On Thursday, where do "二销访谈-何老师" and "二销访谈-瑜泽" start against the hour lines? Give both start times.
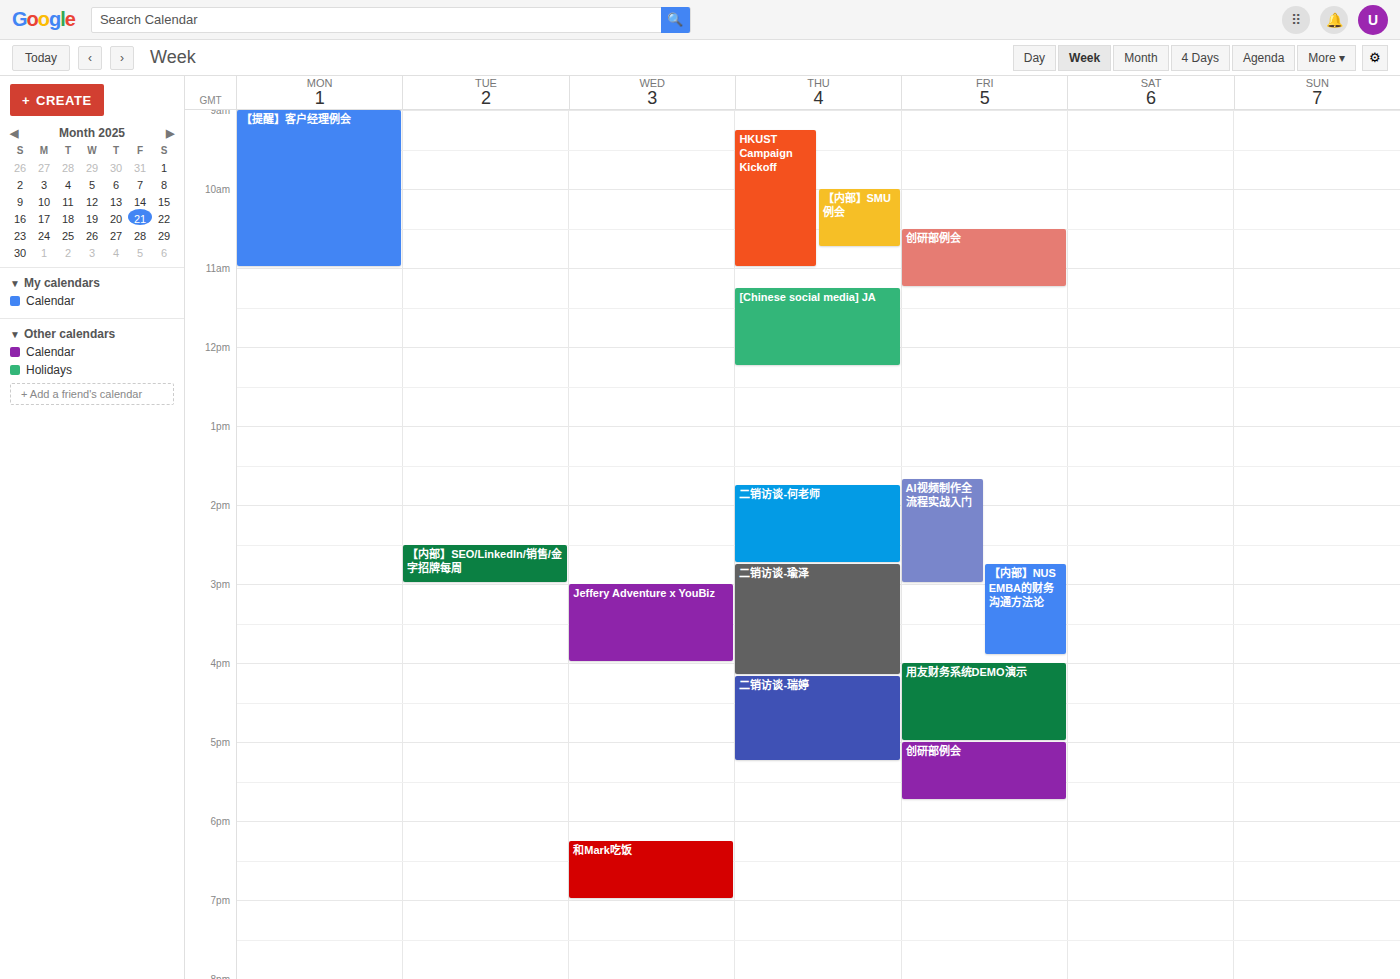
"二销访谈-何老师": 1:45 PM, neither: three quarters of the way from the 1 PM line to the 2 PM line. "二销访谈-瑜泽": 2:45 PM, neither: three quarters of the way from the 2 PM line to the 3 PM line.